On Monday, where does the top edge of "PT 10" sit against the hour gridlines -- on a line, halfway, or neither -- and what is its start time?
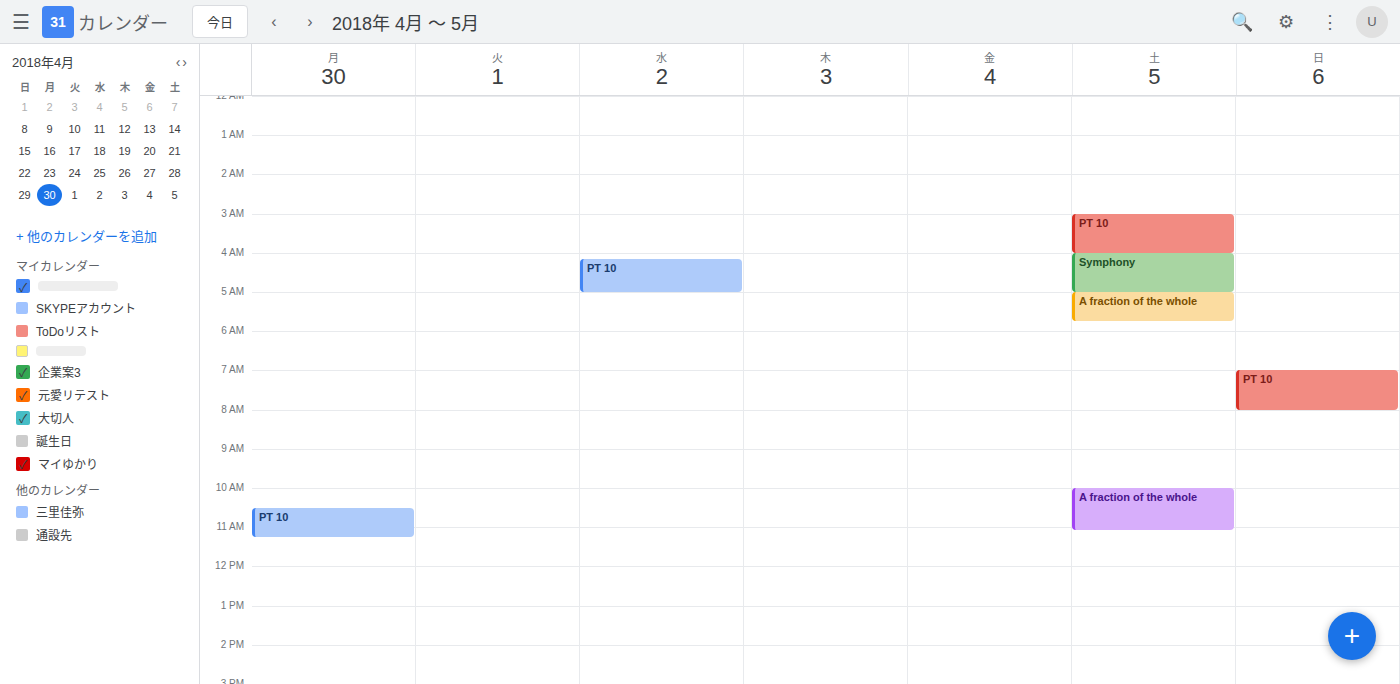
10:30 AM -- halfway between the 10 AM and 11 AM lines.